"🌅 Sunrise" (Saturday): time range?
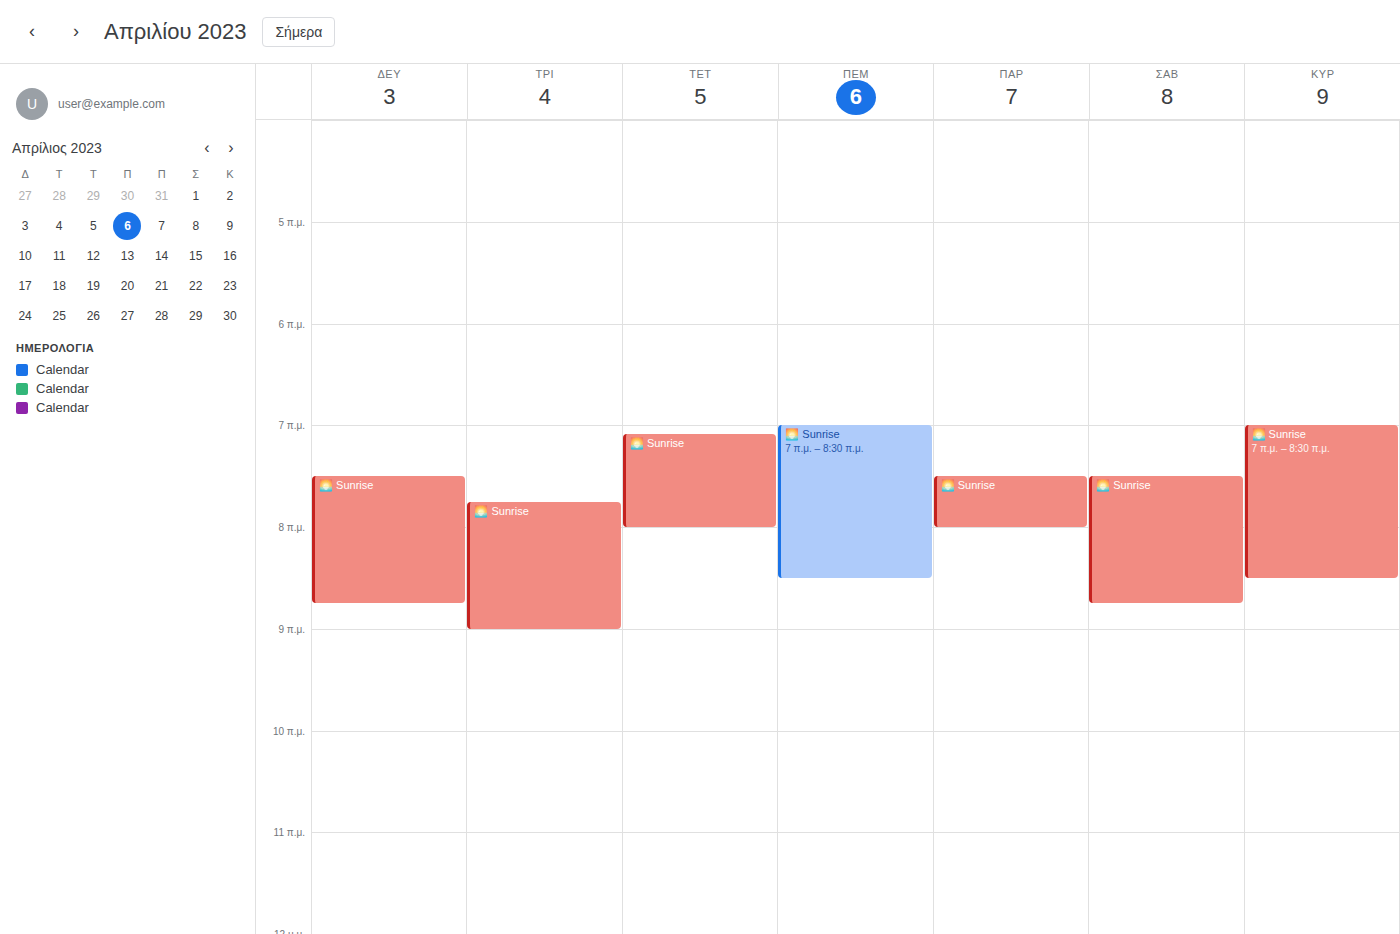
7:30 AM to 8:45 AM